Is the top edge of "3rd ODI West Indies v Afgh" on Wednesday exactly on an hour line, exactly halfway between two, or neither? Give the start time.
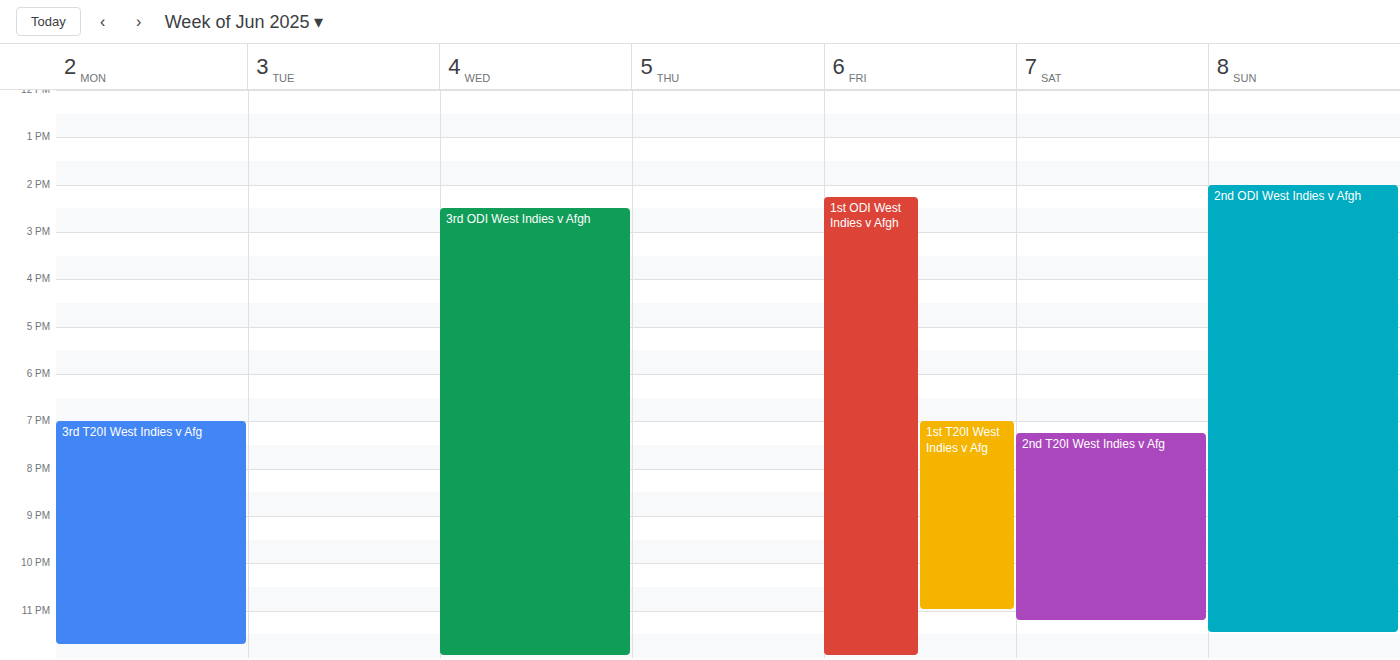
2:30 PM -- halfway between the 2 PM and 3 PM lines.